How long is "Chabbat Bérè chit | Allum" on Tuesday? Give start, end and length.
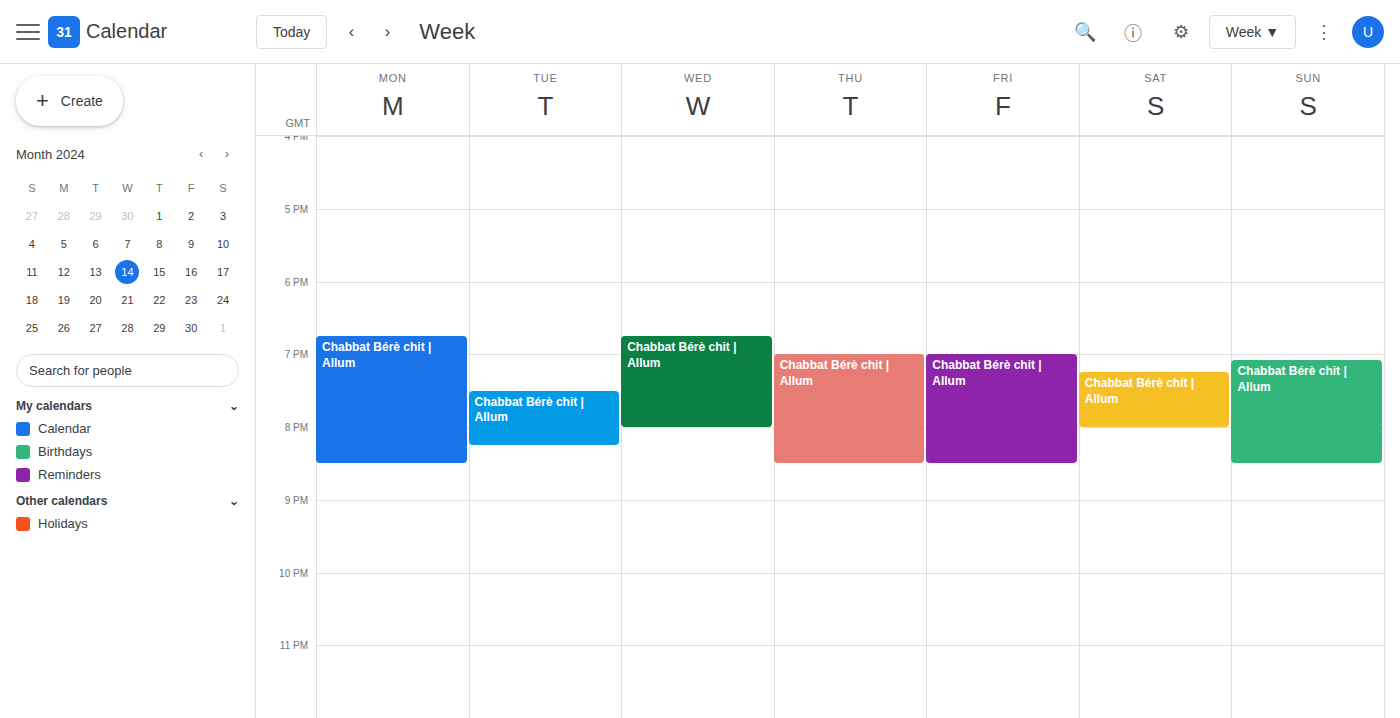
7:30 PM to 8:15 PM, 45 minutes